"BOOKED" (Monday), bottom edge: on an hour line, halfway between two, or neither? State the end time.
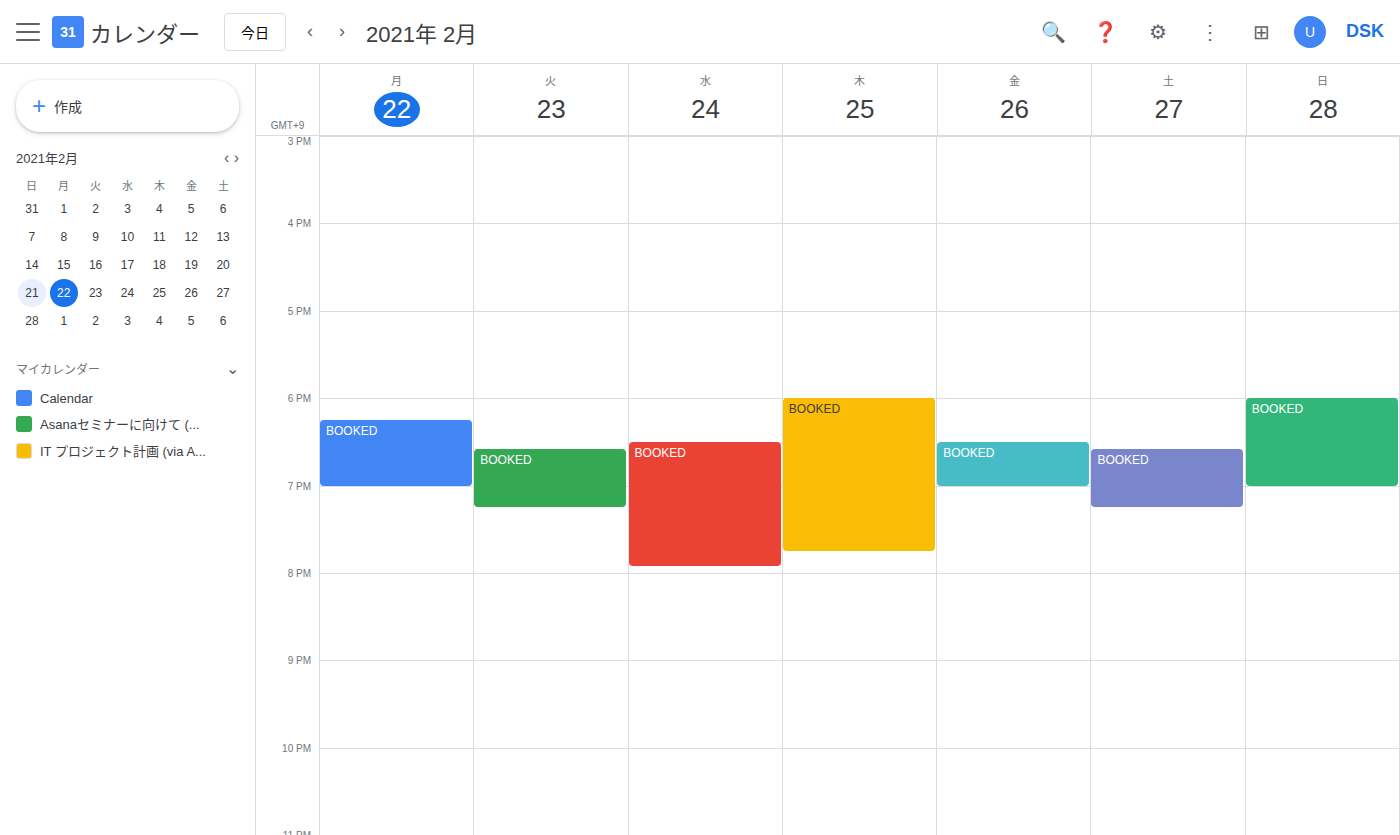
7:00 PM -- exactly on the 7 PM line.